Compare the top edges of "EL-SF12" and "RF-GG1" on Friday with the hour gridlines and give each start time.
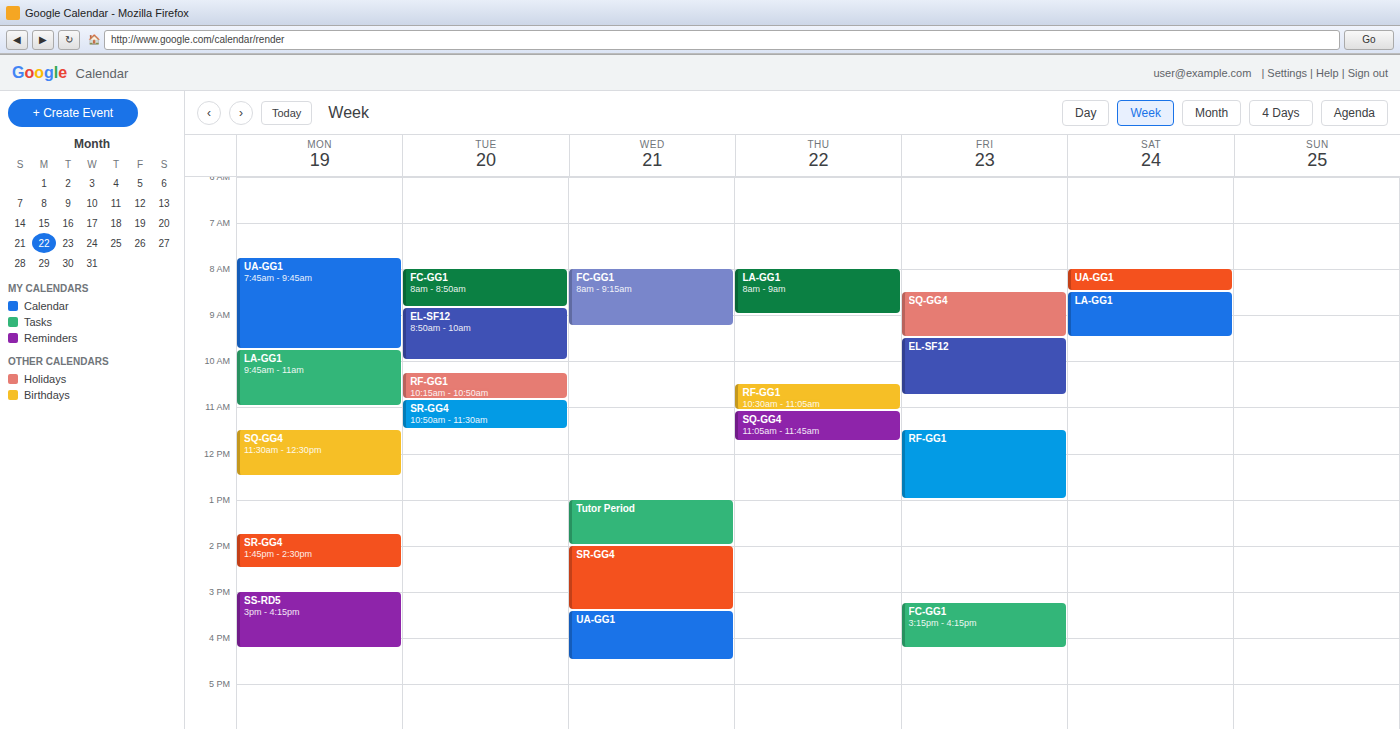
"EL-SF12": 9:30 AM, halfway between the 9 AM and 10 AM lines. "RF-GG1": 11:30 AM, halfway between the 11 AM and 12 PM lines.